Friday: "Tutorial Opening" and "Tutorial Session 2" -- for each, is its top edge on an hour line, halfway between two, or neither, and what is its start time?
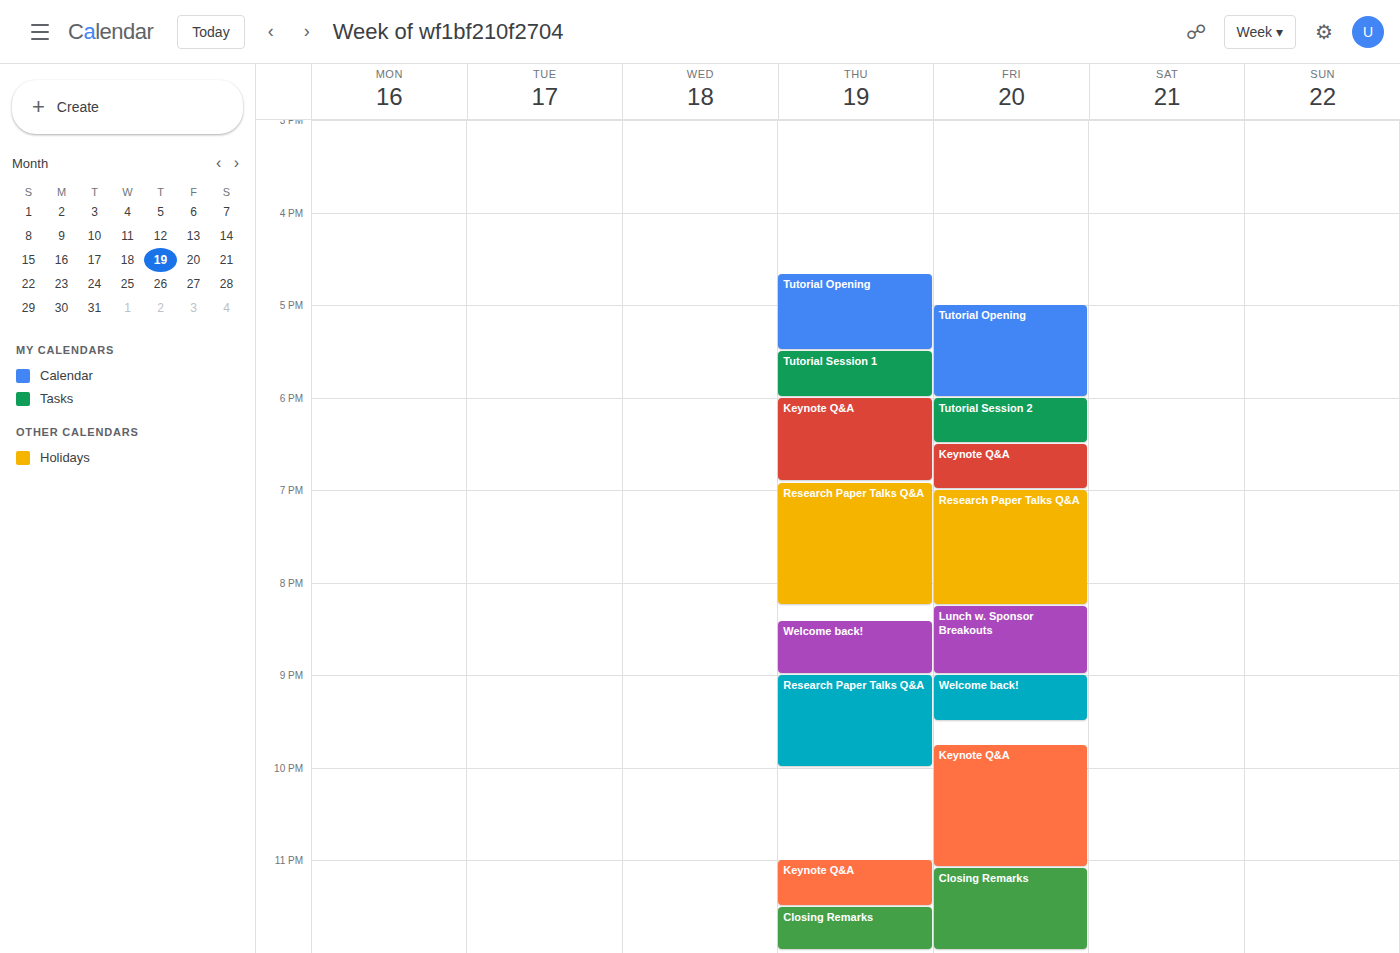
"Tutorial Opening": 5:00 PM, exactly on the 5 PM line. "Tutorial Session 2": 6:00 PM, exactly on the 6 PM line.